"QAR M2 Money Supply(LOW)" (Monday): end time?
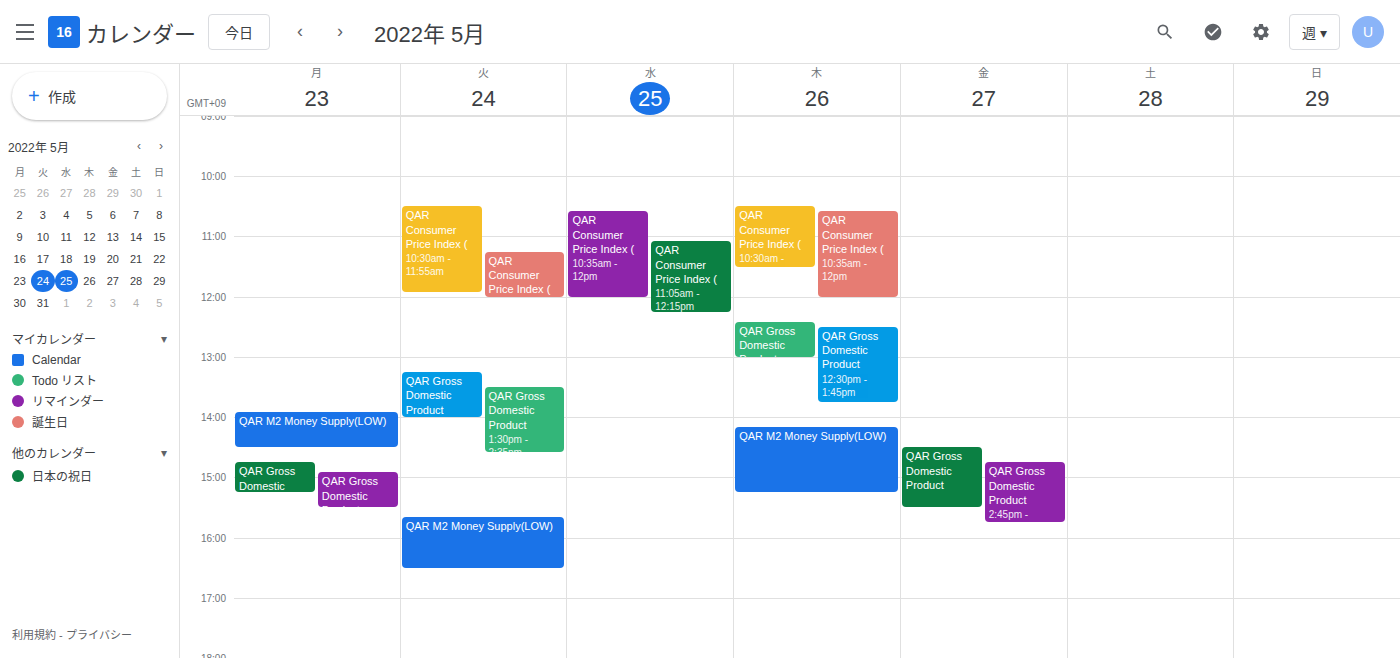
2:30 PM